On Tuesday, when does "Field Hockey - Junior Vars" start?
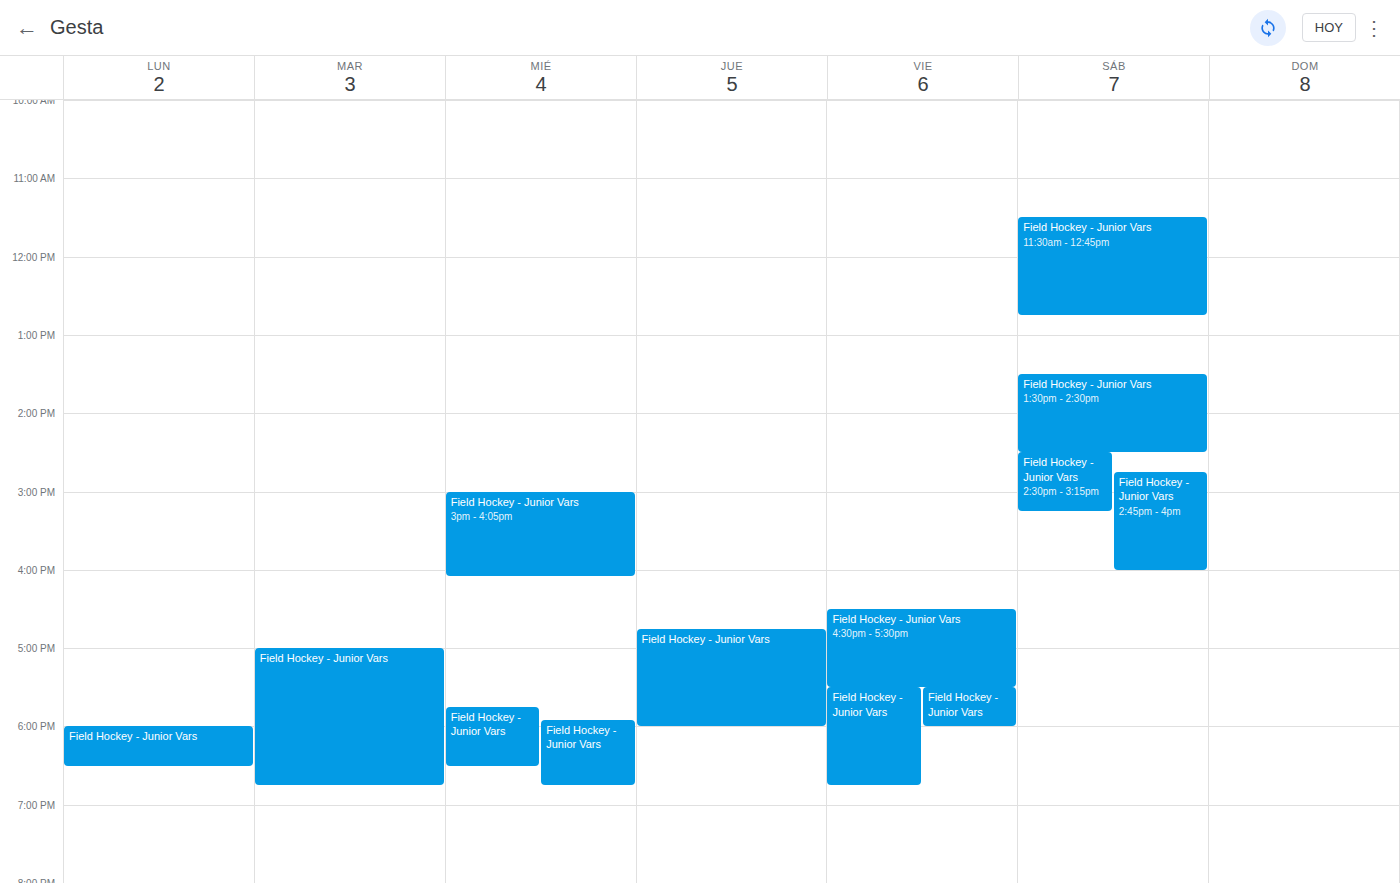
5:00 PM